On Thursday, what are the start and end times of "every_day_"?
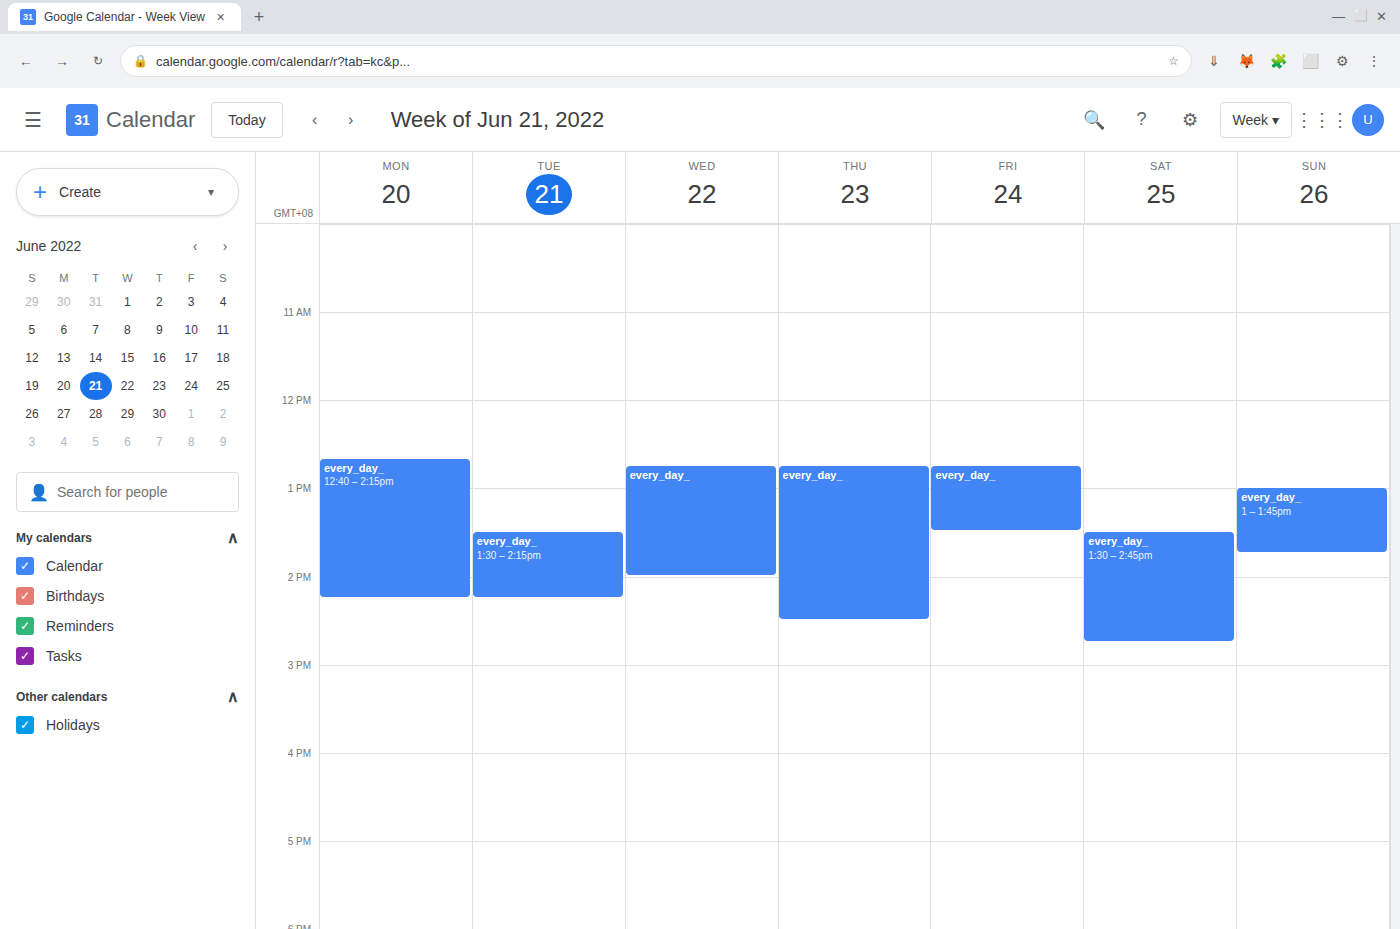
12:45 PM to 2:30 PM